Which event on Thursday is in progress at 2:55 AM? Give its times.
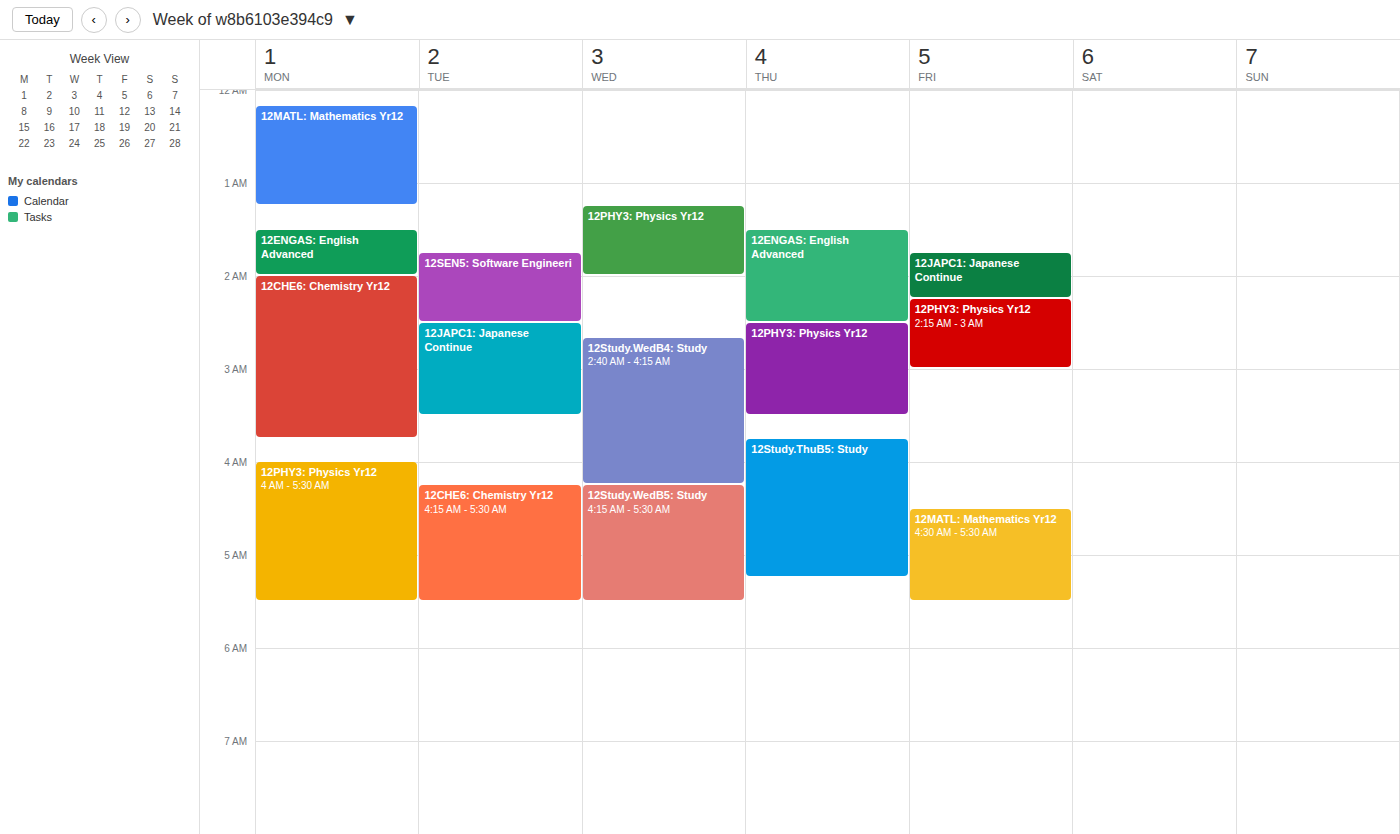
"12PHY3: Physics Yr12", 2:30 AM to 3:30 AM